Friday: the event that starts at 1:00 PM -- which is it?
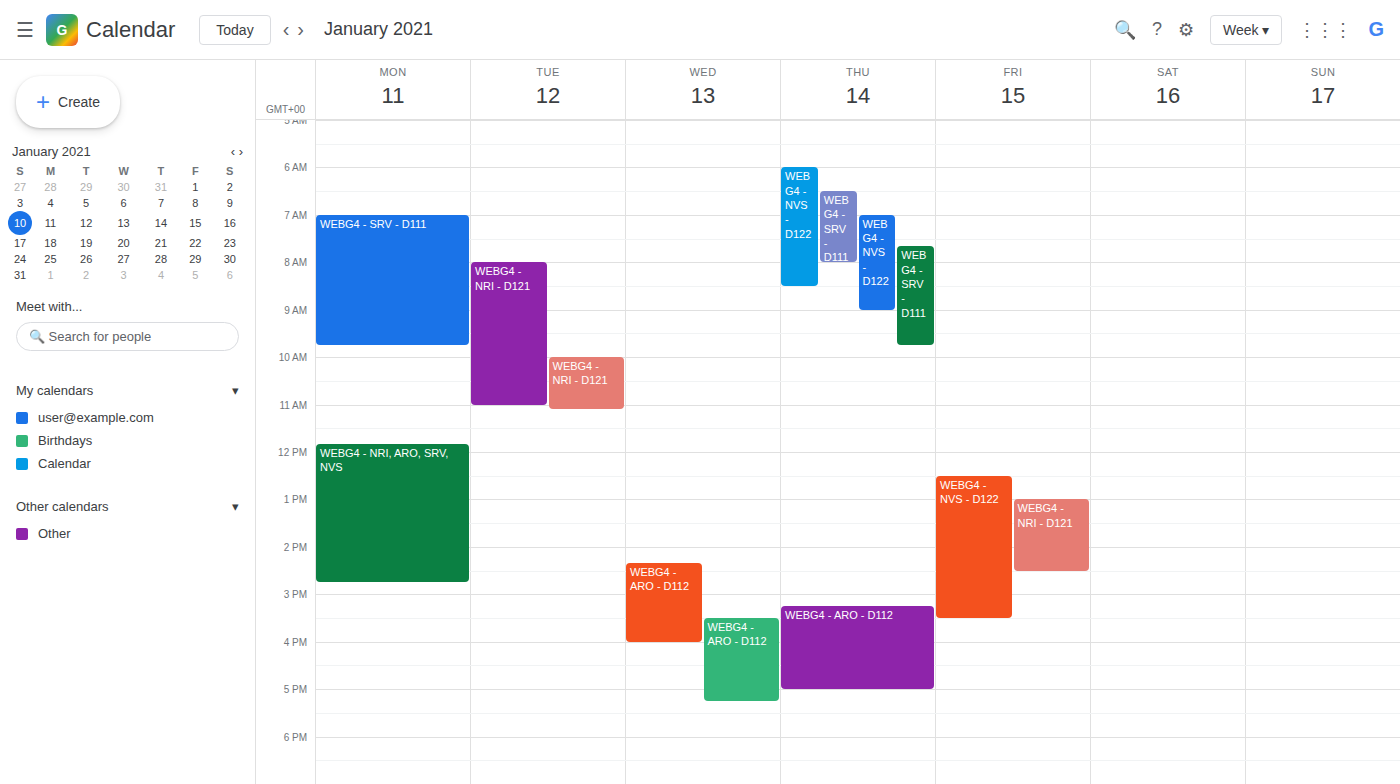
"WEBG4 - NRI - D121"